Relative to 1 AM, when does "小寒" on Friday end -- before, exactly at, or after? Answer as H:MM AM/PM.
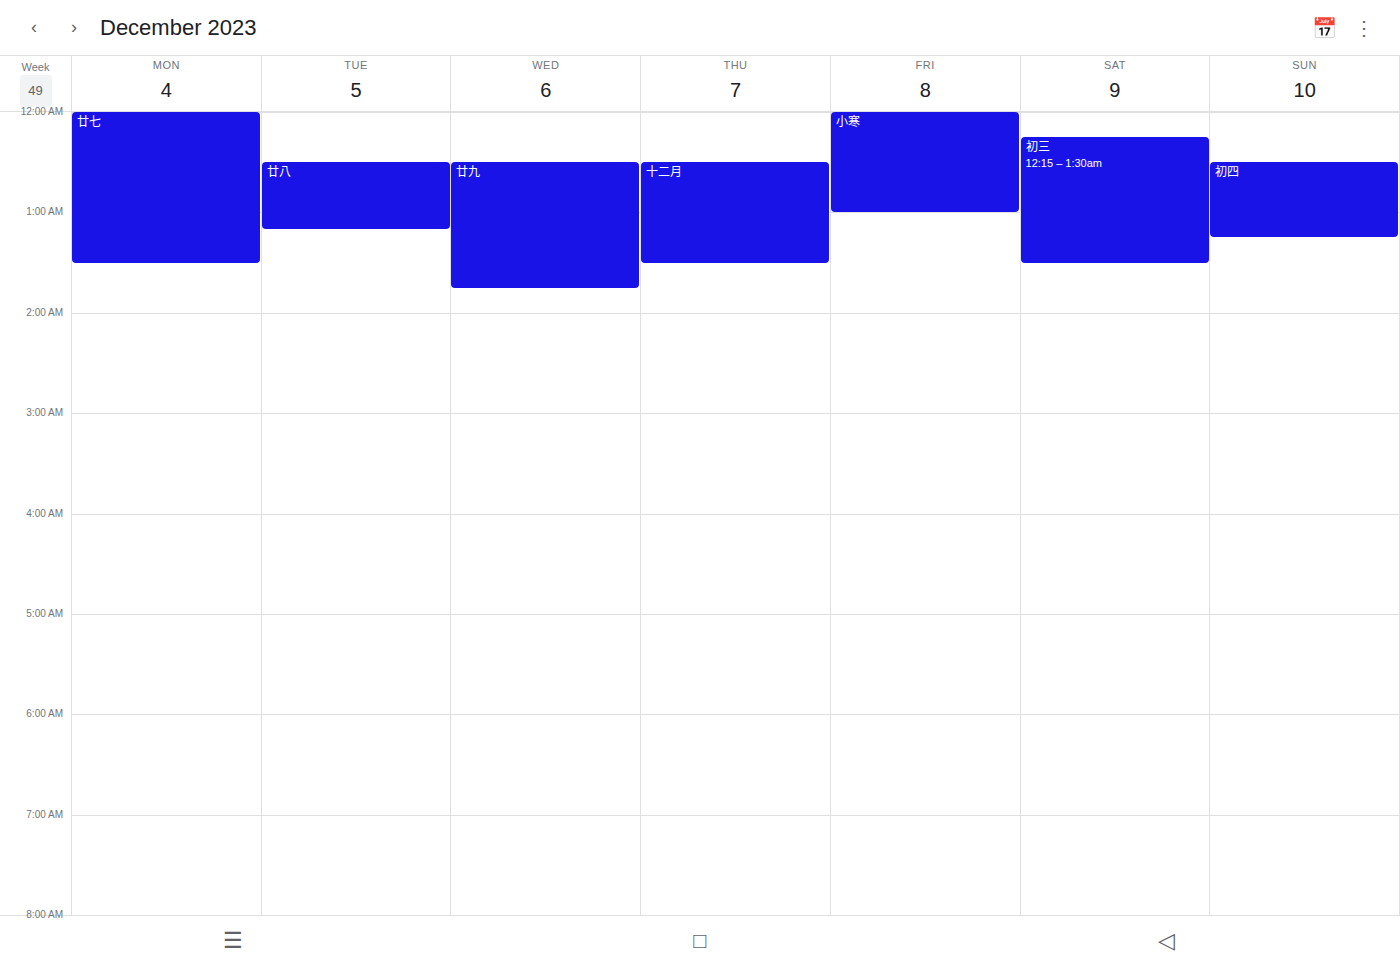
1:00 AM -- exactly at 1 AM, on the 1 AM line.